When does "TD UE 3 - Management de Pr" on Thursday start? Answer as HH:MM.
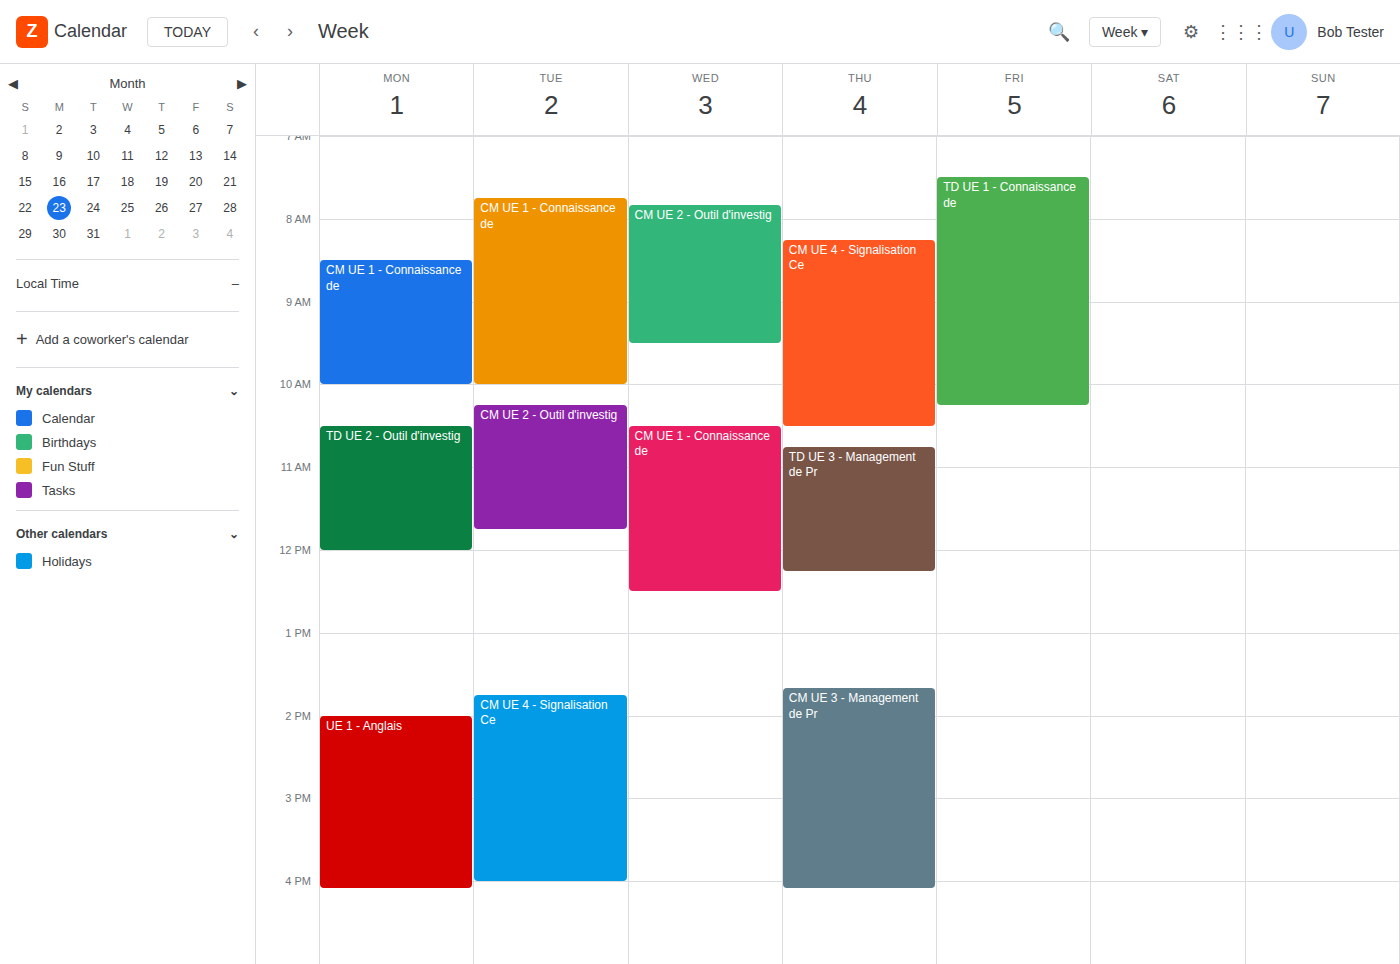
10:45